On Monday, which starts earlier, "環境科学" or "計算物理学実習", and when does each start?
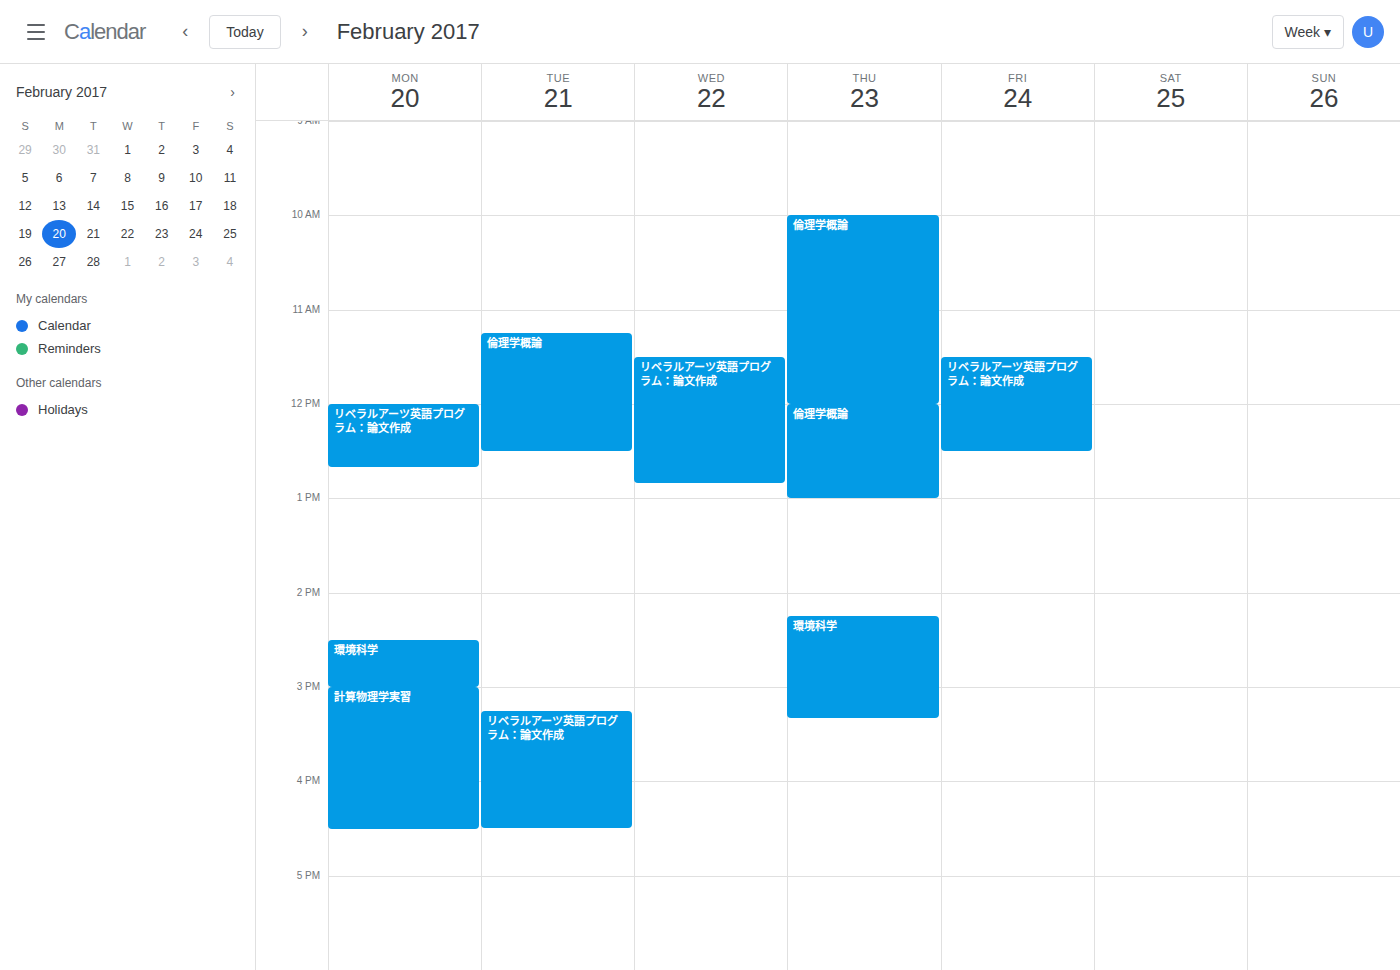
"環境科学" 2:30 PM; "計算物理学実習" 3:00 PM.